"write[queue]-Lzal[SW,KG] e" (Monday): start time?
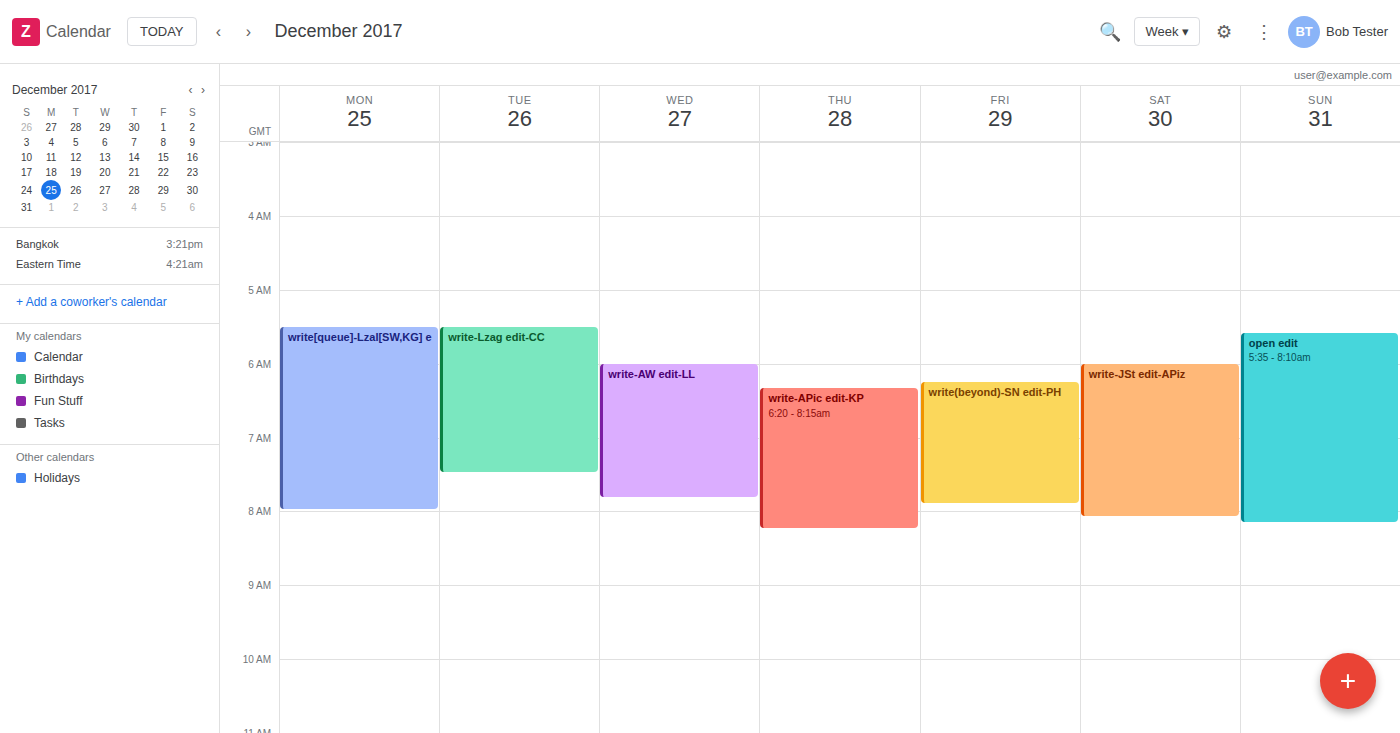
5:30 AM